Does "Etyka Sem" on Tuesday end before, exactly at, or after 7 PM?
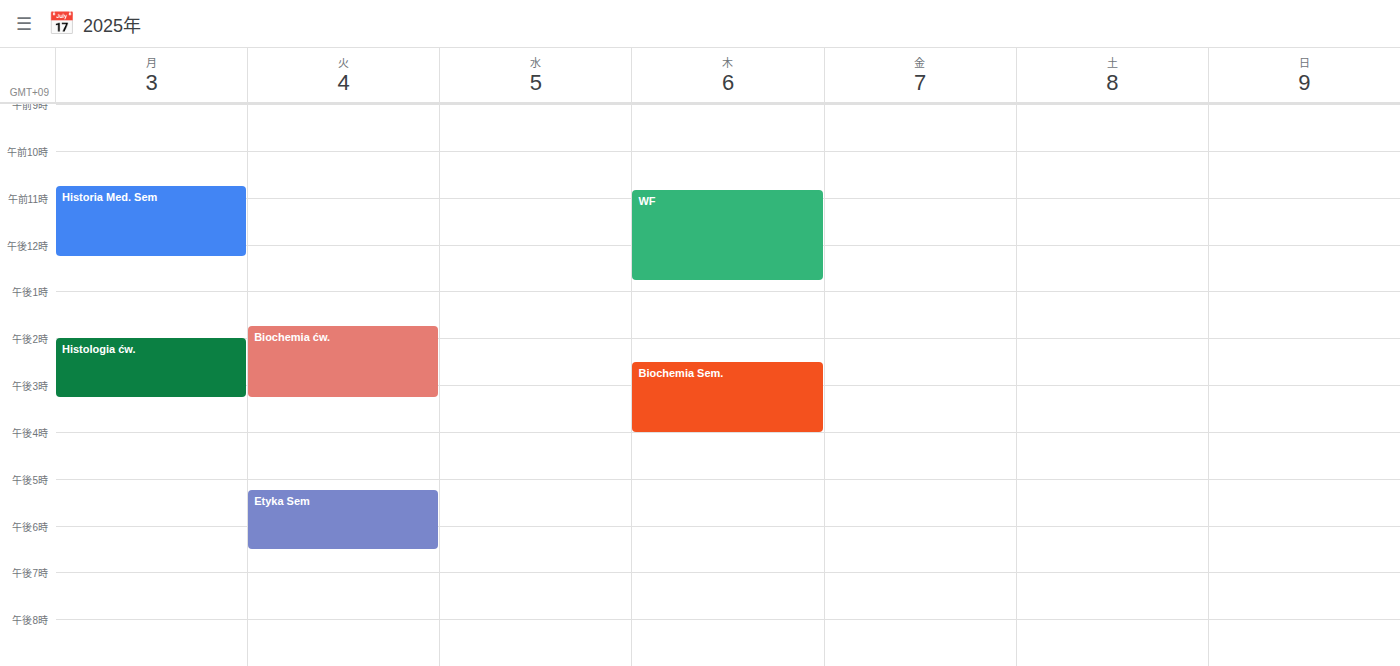
6:30 PM -- before 7 PM, 30 minutes above the 7 PM line.